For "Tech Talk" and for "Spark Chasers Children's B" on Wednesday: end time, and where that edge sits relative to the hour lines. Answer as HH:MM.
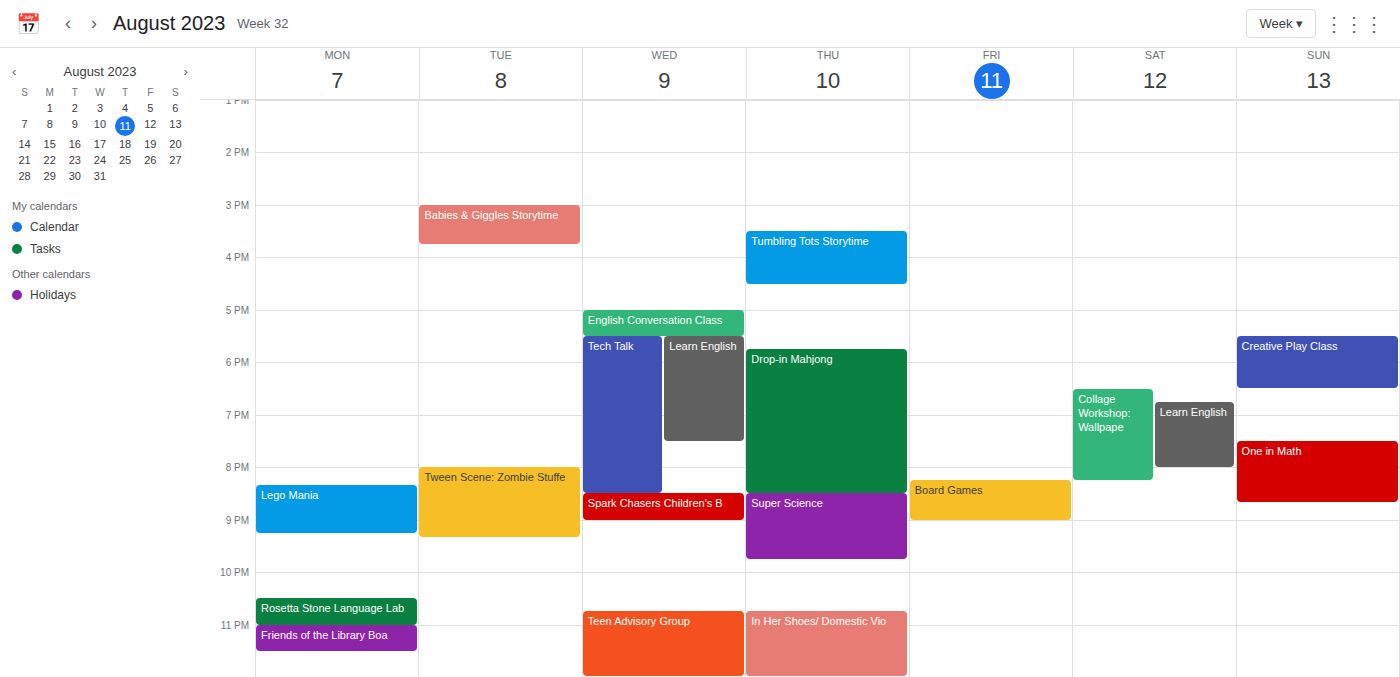
"Tech Talk": 20:30, halfway between the 20:00 and 21:00 lines. "Spark Chasers Children's B": 21:00, exactly on the 21:00 line.